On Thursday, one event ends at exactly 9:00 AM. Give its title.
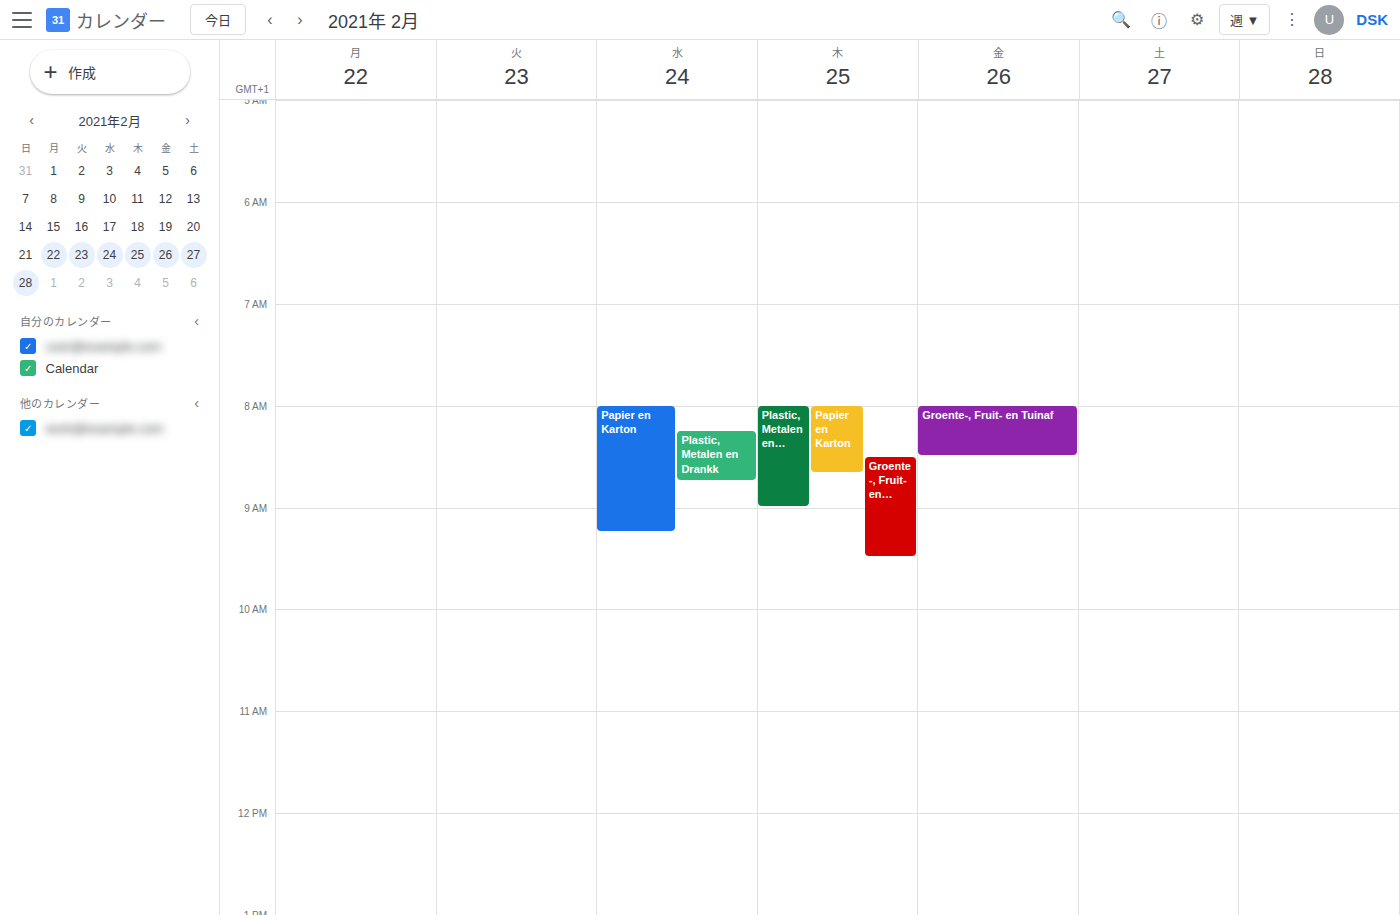
"Plastic, Metalen en Drankk"